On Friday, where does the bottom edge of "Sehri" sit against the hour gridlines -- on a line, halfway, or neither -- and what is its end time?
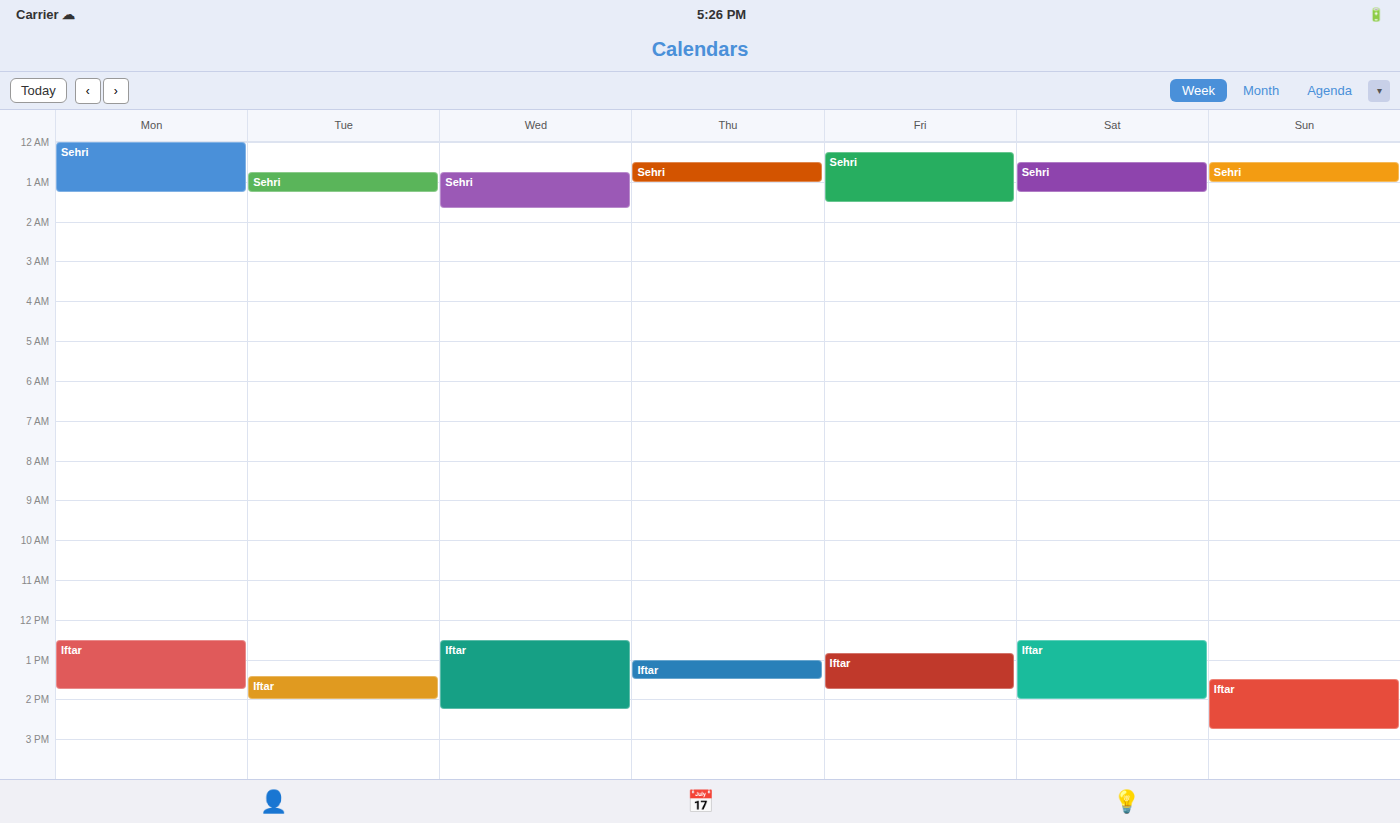
1:30 AM -- halfway between the 1 AM and 2 AM lines.